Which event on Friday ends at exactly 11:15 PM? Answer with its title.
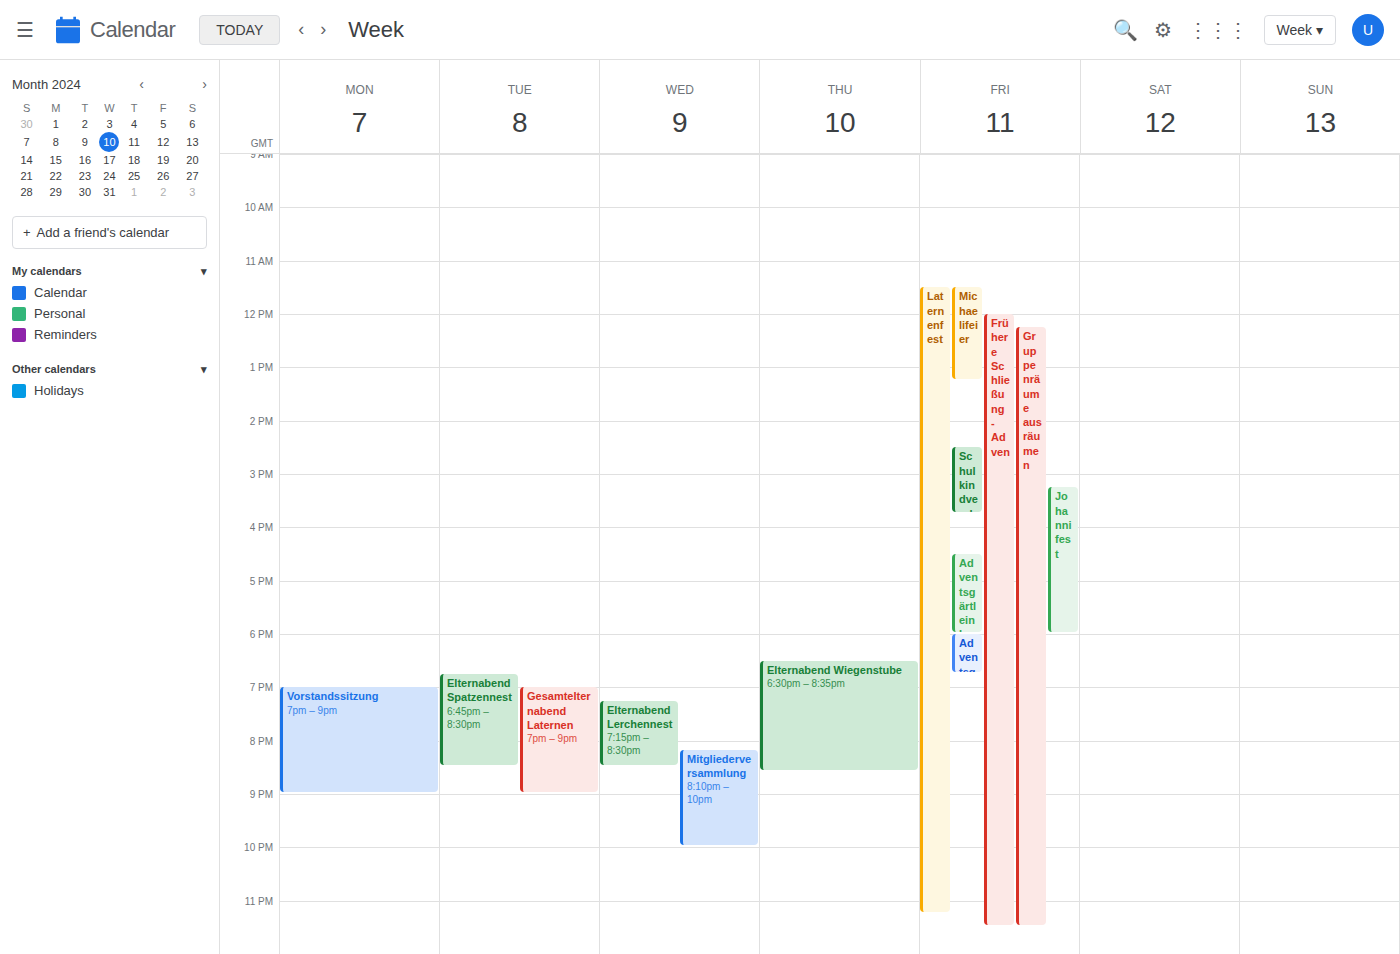
"Laternenfest"